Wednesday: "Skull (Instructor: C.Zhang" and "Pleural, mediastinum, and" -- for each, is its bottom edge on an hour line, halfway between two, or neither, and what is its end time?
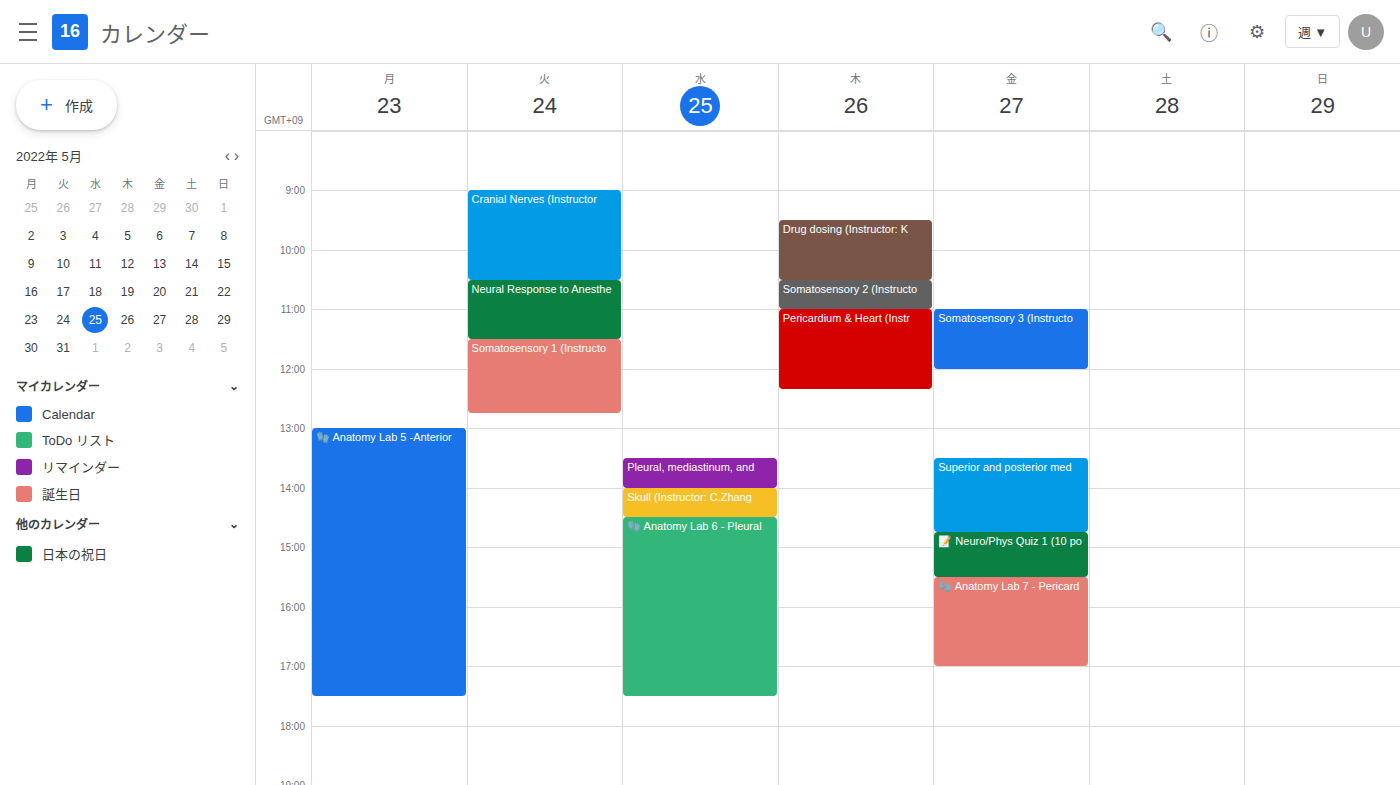
"Skull (Instructor: C.Zhang": 2:30 PM, halfway between the 2 PM and 3 PM lines. "Pleural, mediastinum, and": 2:00 PM, exactly on the 2 PM line.